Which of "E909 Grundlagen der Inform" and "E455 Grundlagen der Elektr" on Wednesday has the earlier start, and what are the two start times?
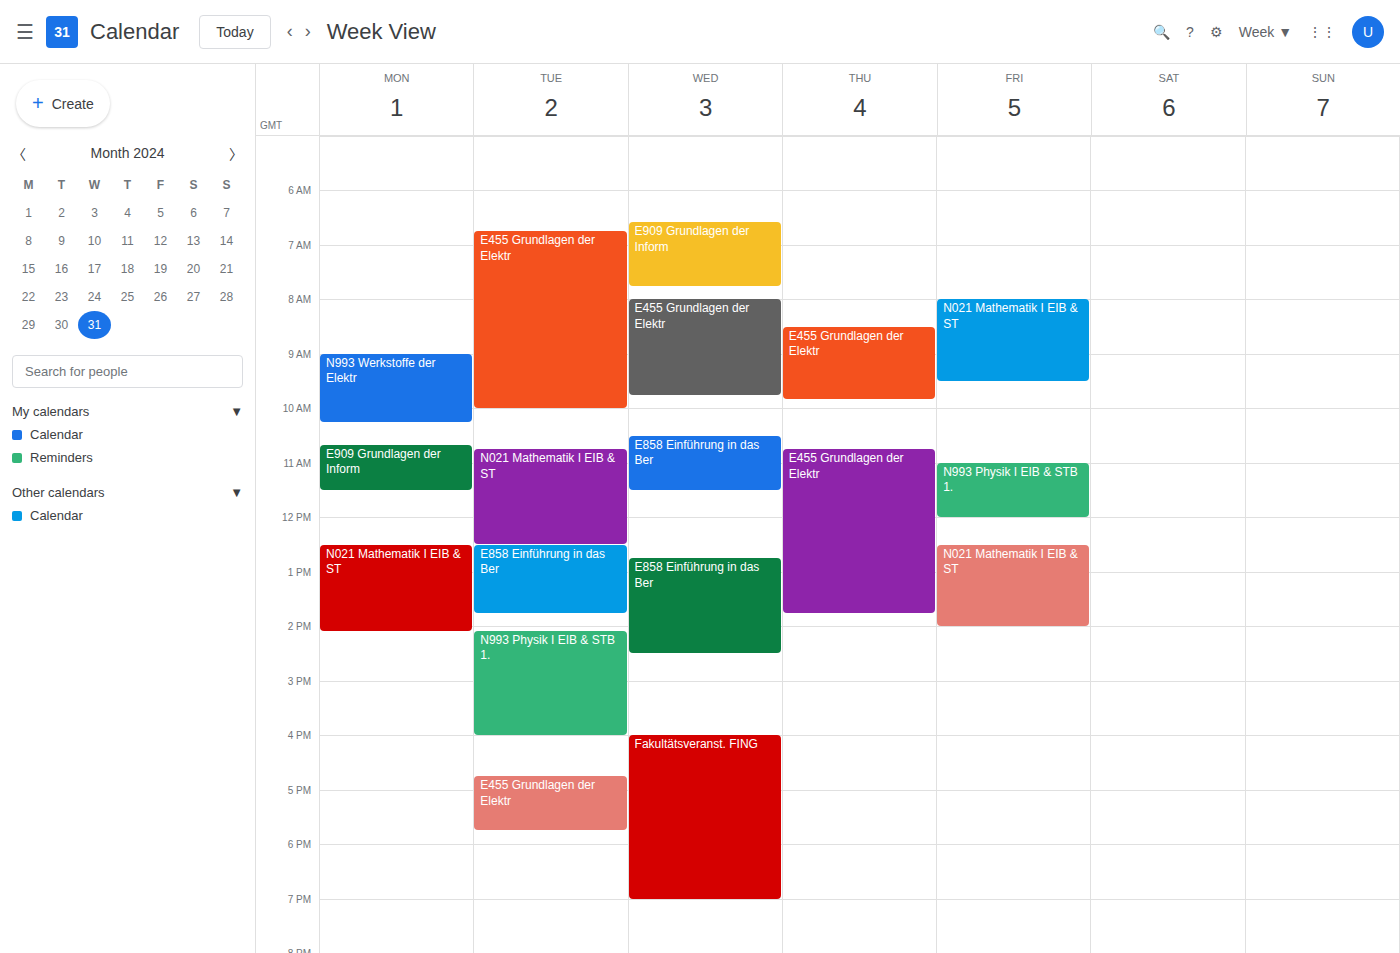
"E909 Grundlagen der Inform" 6:35 AM; "E455 Grundlagen der Elektr" 8:00 AM.